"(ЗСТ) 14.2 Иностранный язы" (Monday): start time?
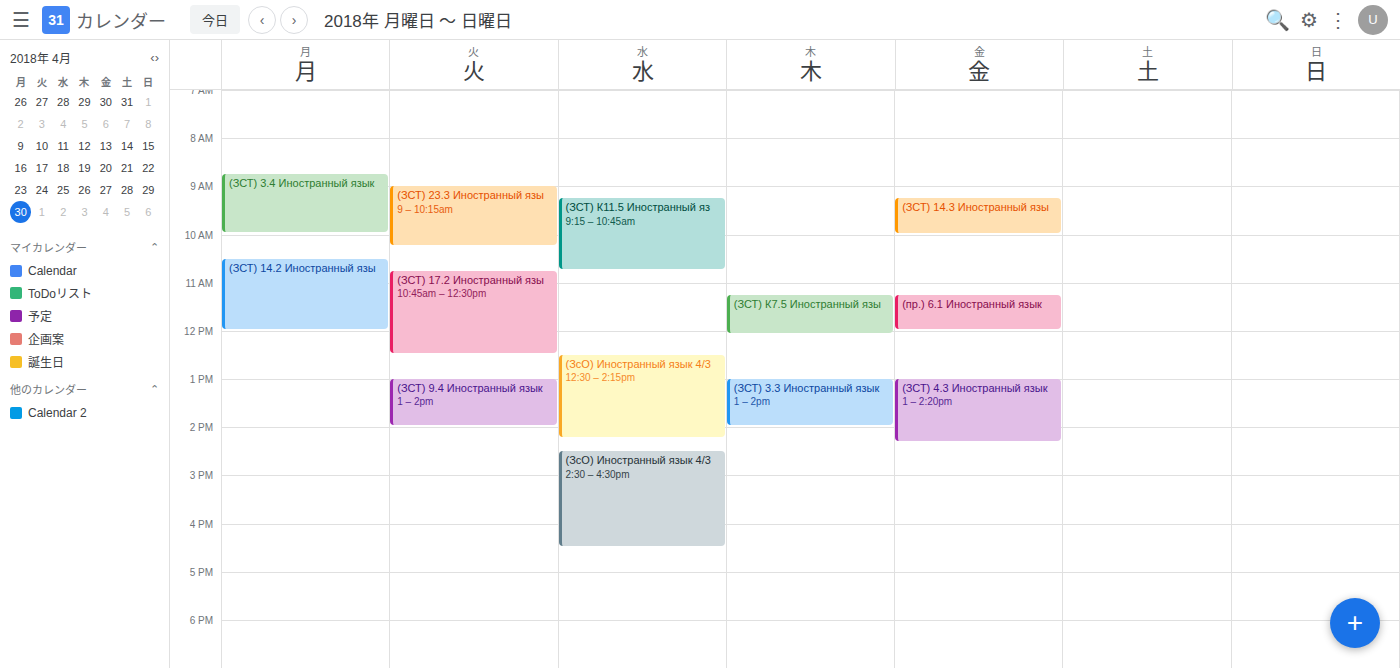
10:30